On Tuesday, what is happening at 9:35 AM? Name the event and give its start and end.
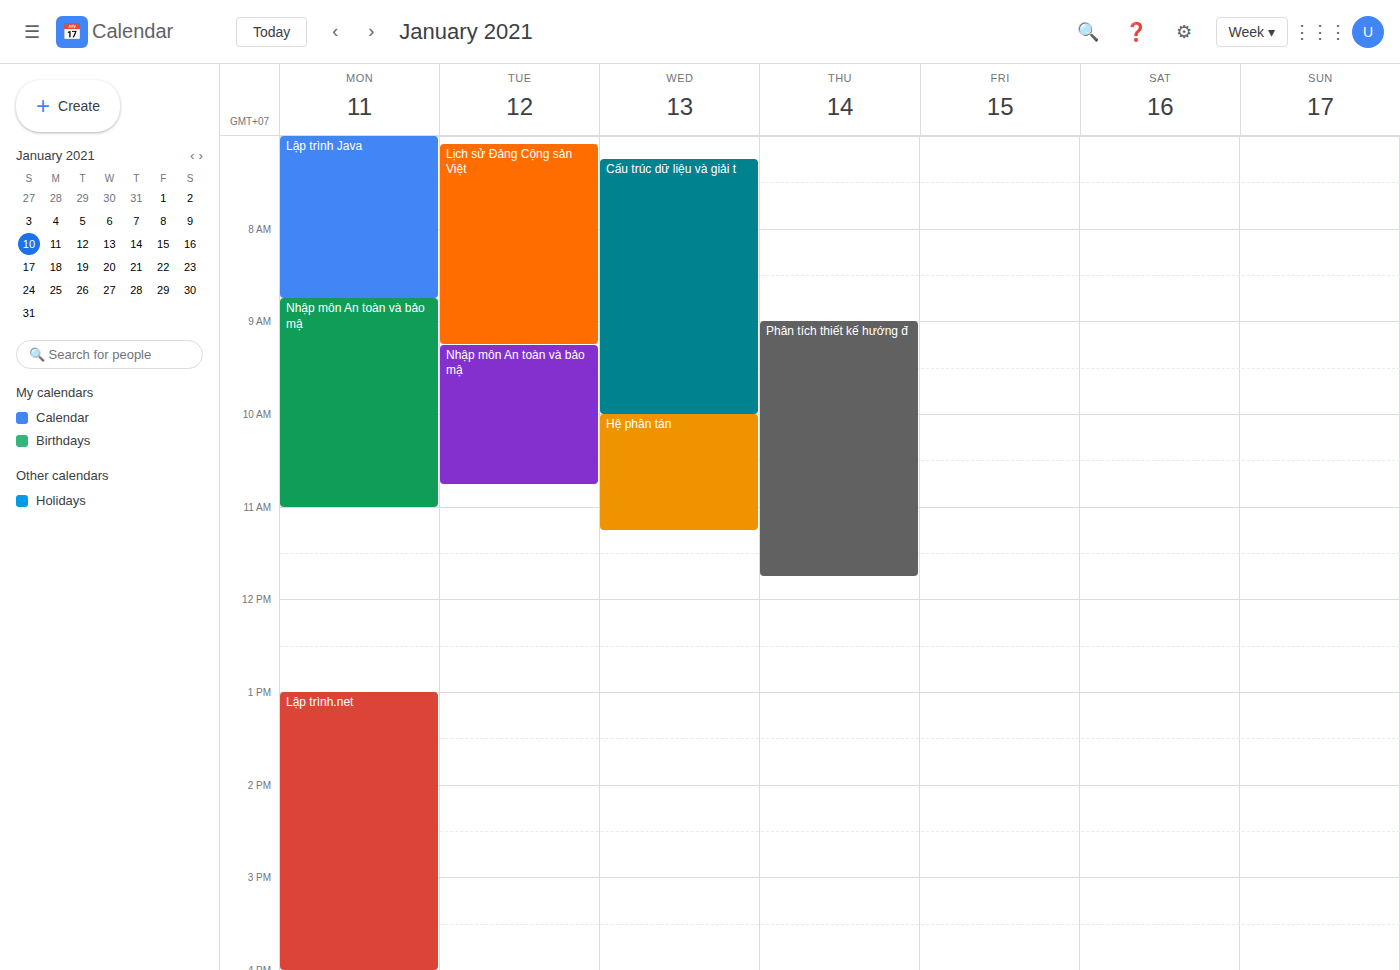
"Nhập môn An toàn và bảo mậ", 9:15 AM to 10:45 AM